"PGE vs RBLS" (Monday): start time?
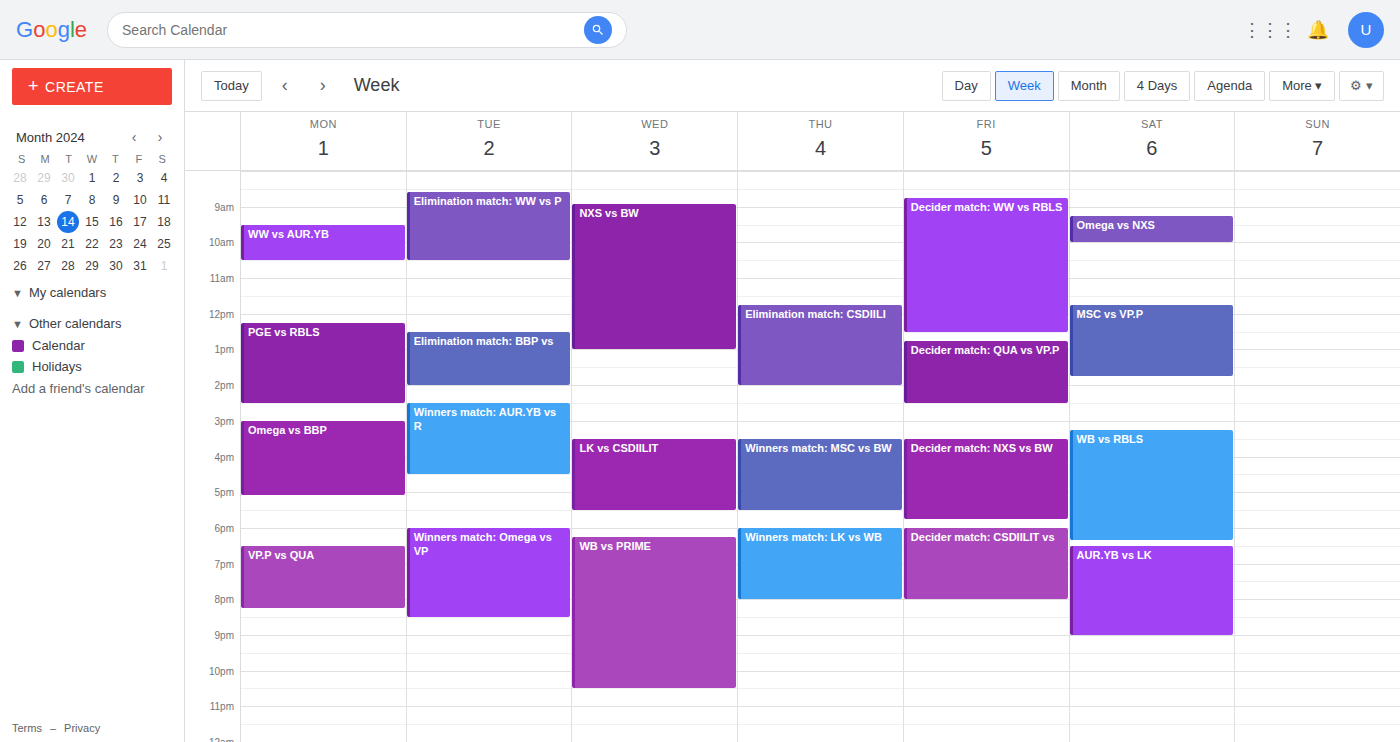
12:15